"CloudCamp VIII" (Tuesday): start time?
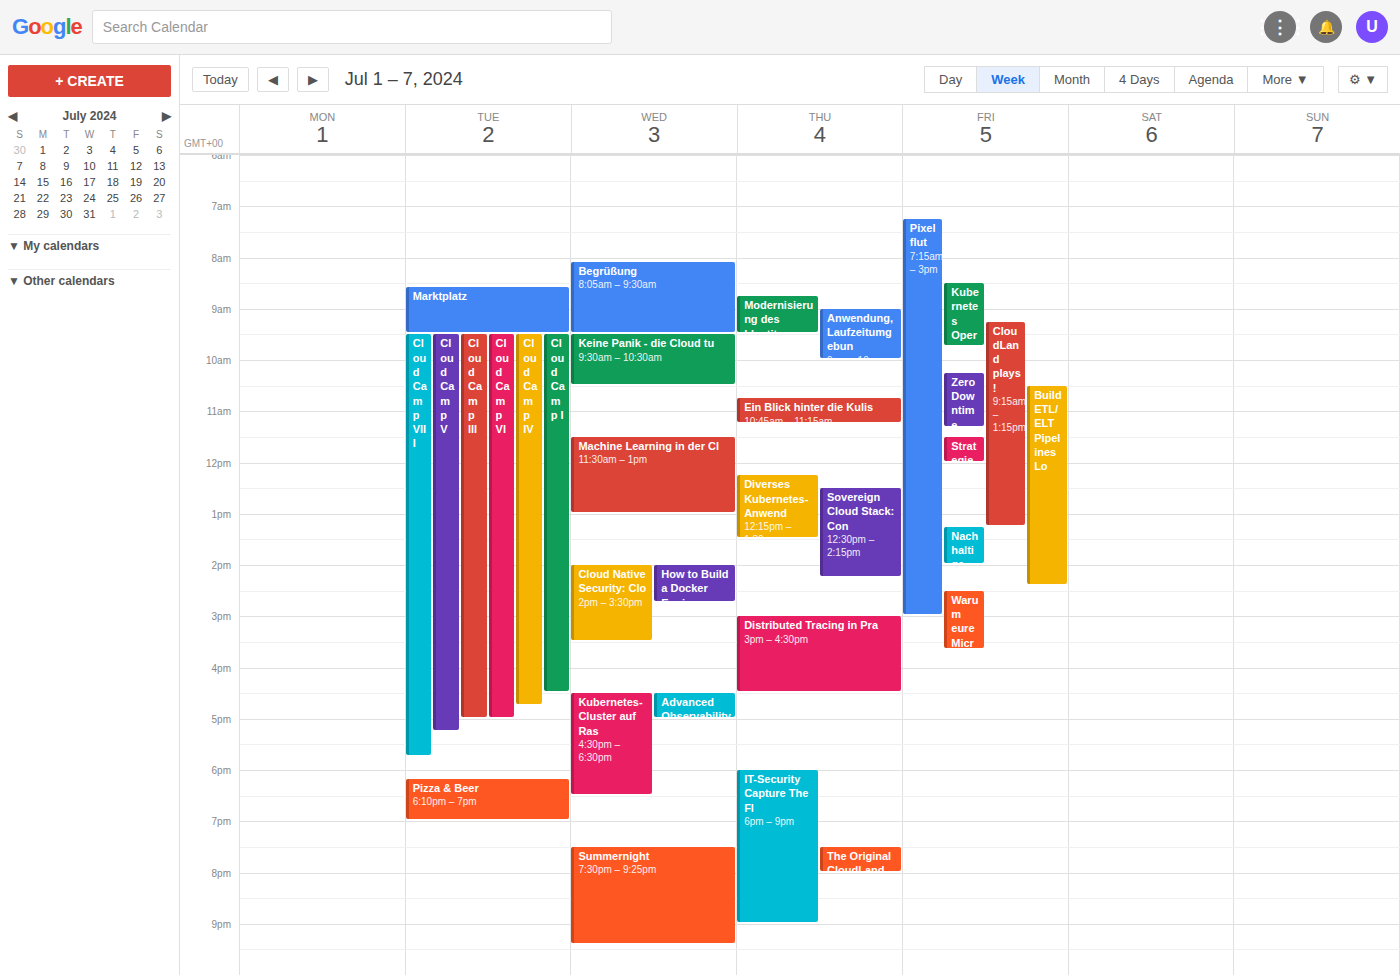
09:30